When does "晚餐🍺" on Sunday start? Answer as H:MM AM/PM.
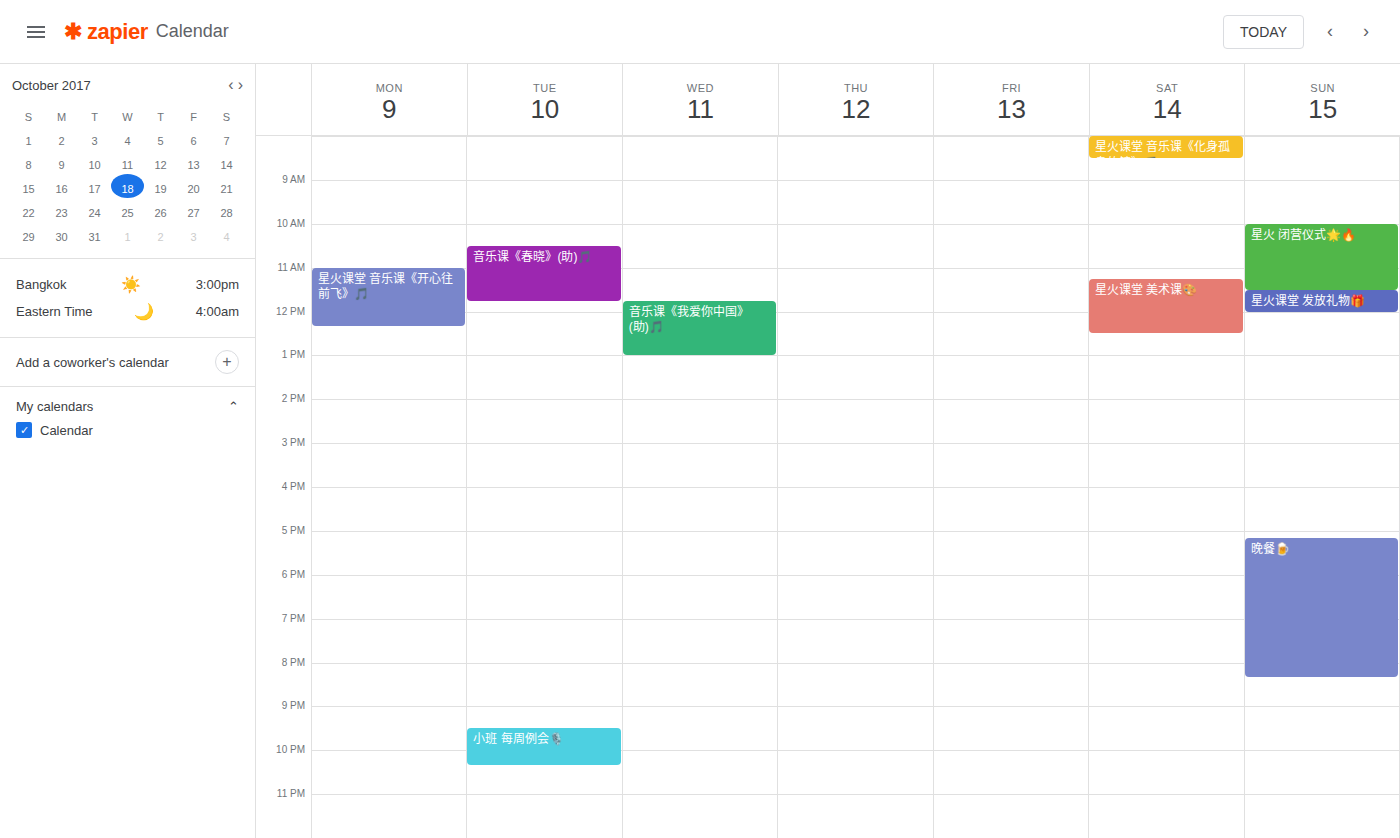
5:10 PM